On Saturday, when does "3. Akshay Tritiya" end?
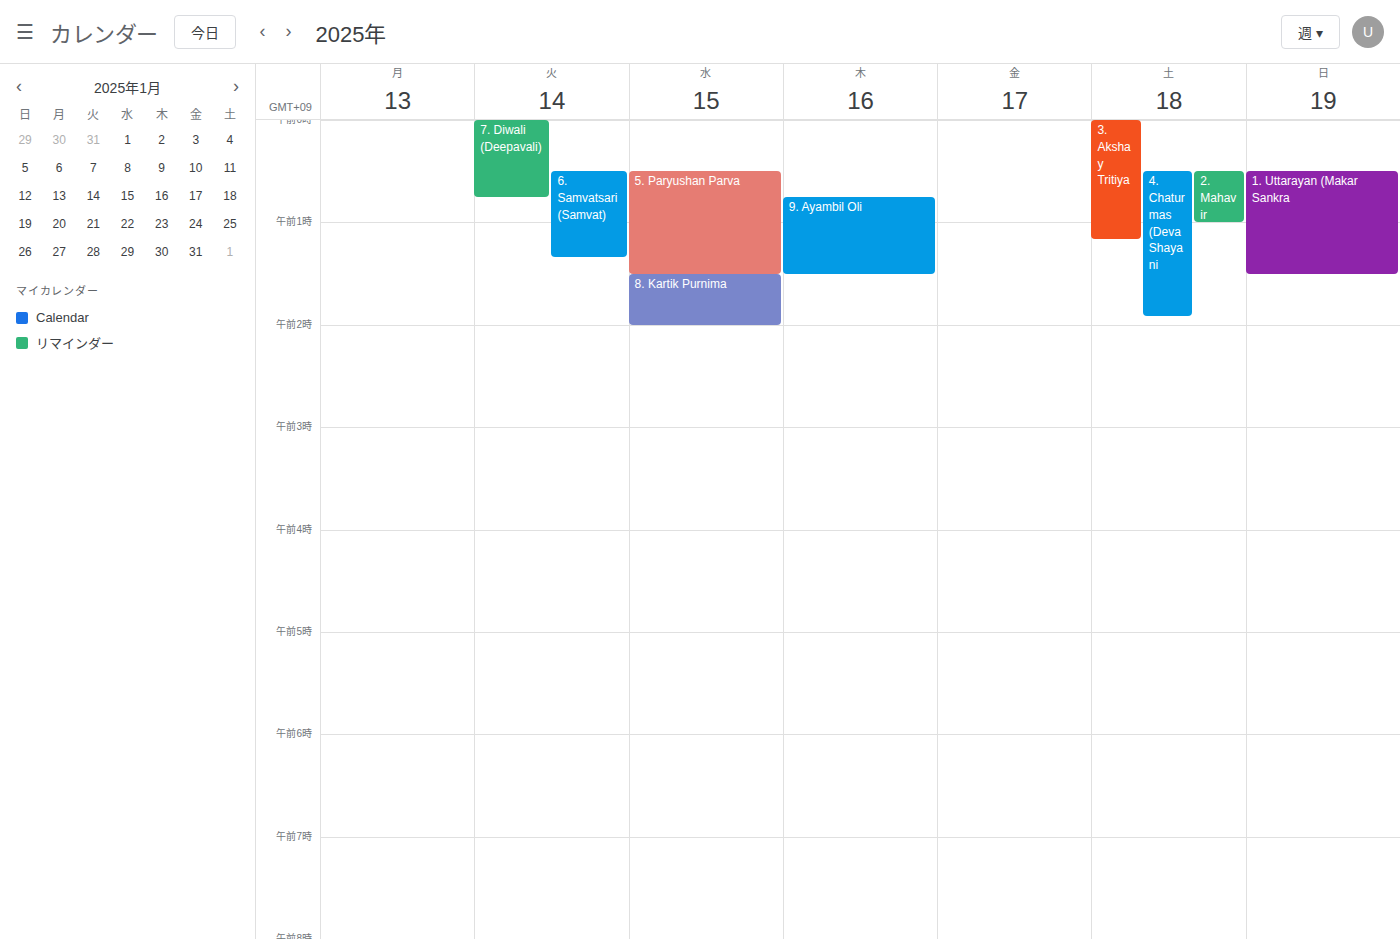
1:10 AM